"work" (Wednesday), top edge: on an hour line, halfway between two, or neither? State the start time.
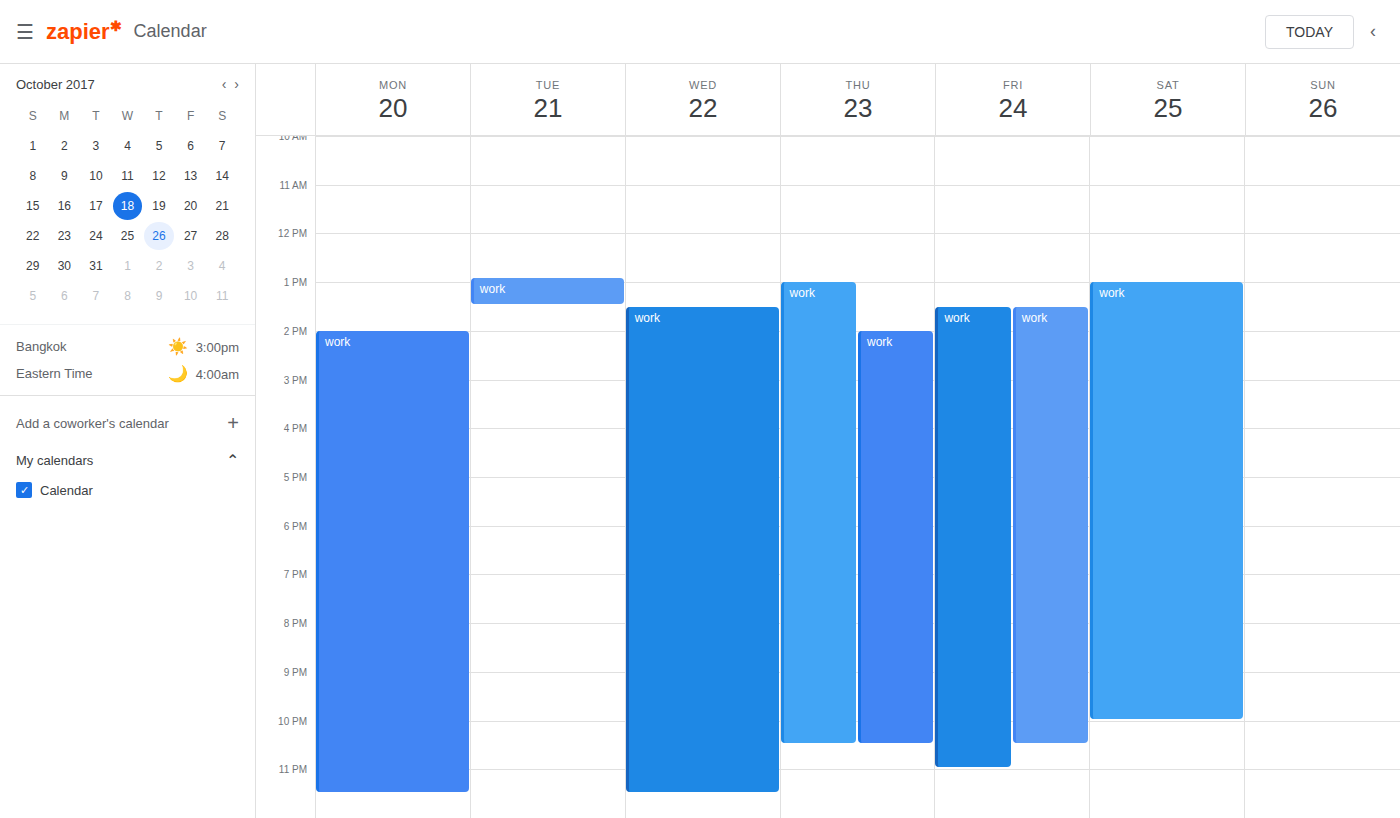
1:30 PM -- halfway between the 1 PM and 2 PM lines.